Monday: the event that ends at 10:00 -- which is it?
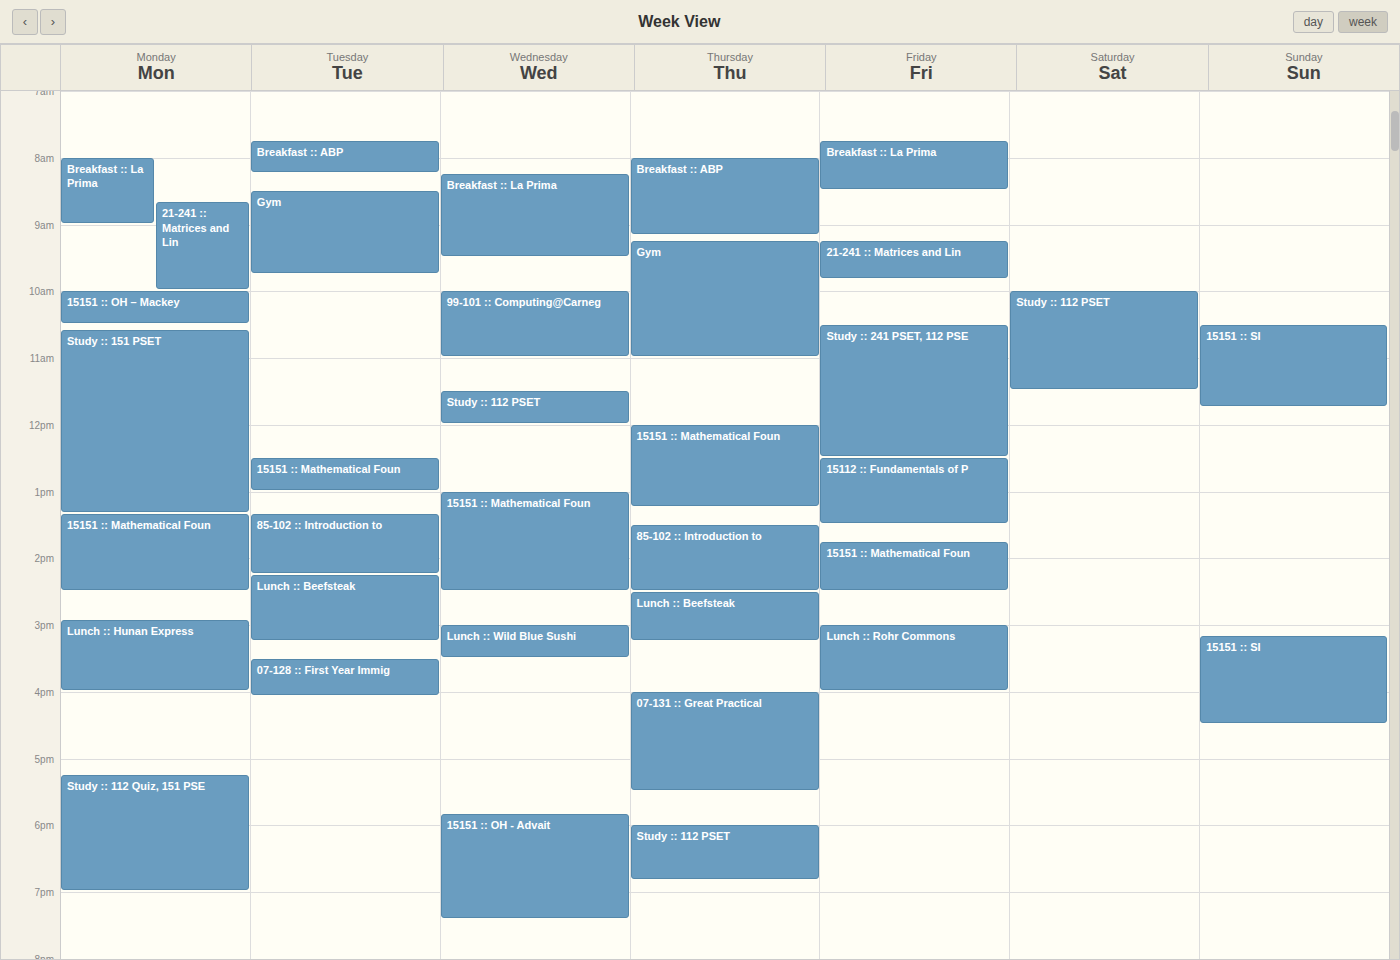
"21-241 :: Matrices and Lin"